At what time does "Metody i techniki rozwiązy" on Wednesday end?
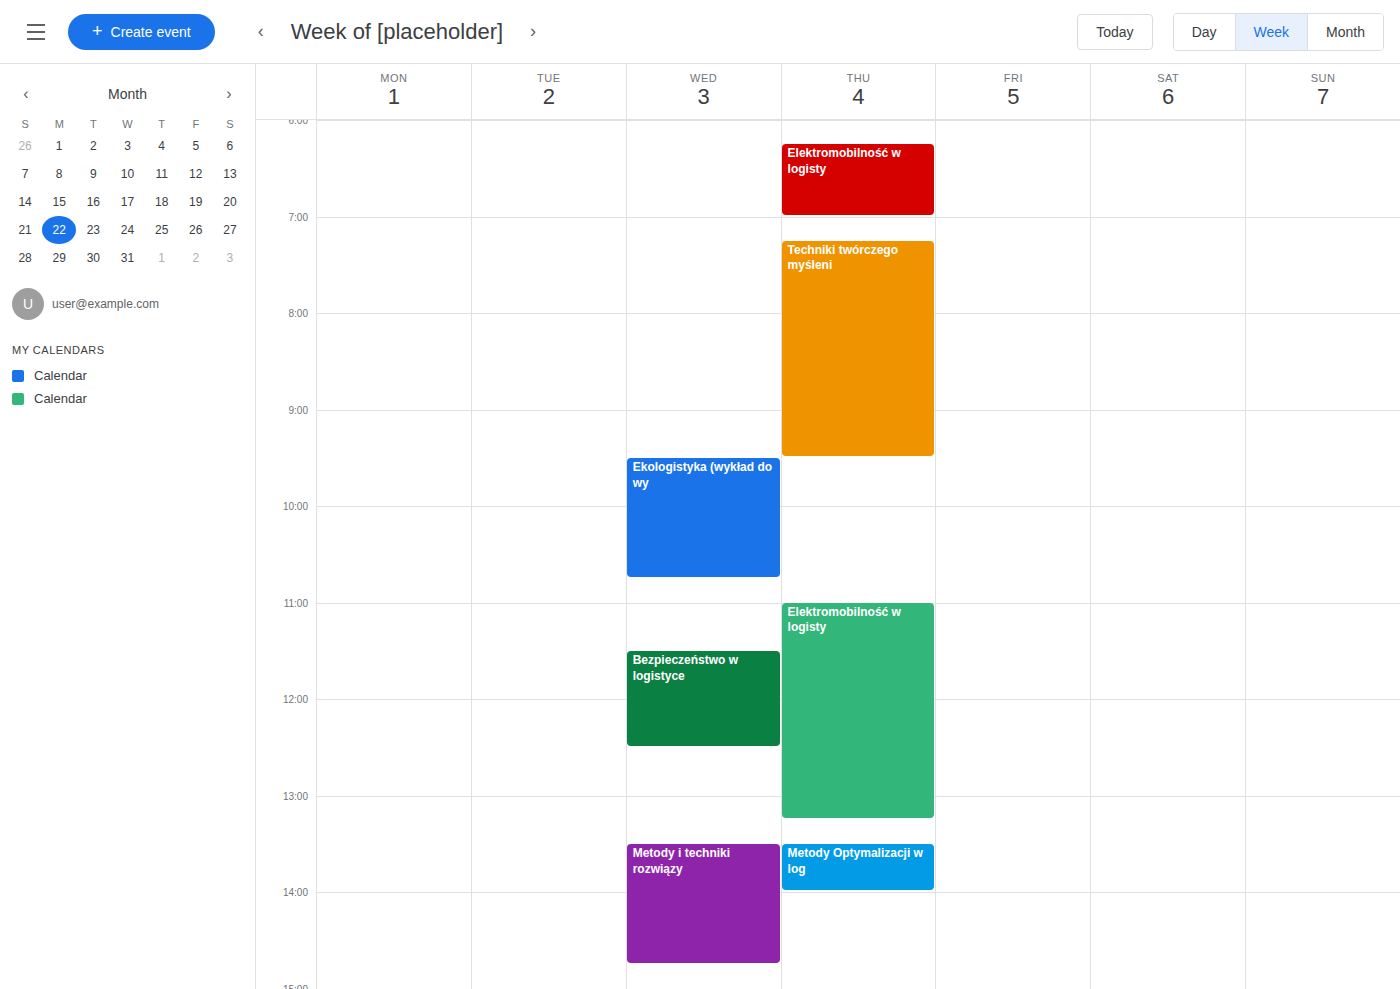
2:45 PM